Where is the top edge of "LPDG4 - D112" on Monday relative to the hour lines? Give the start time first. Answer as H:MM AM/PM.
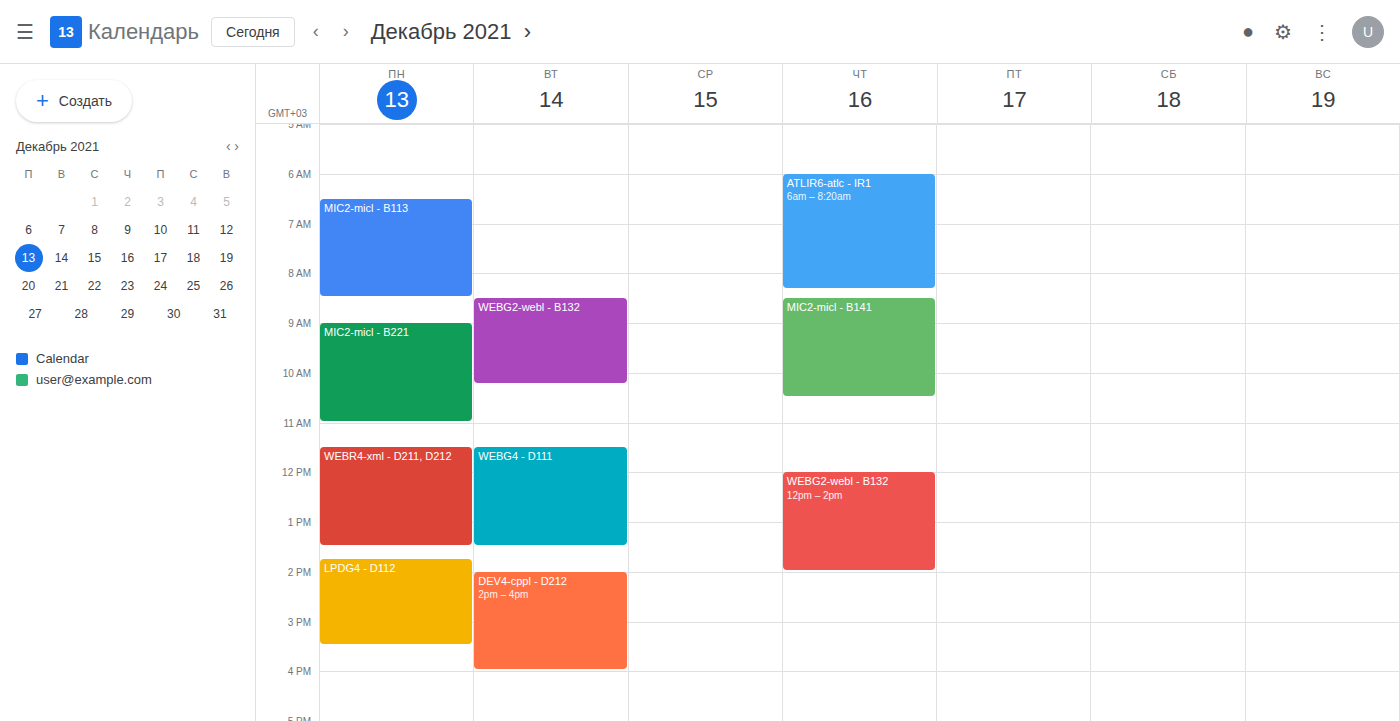
1:45 PM -- neither: three quarters of the way from the 1 PM line to the 2 PM line.